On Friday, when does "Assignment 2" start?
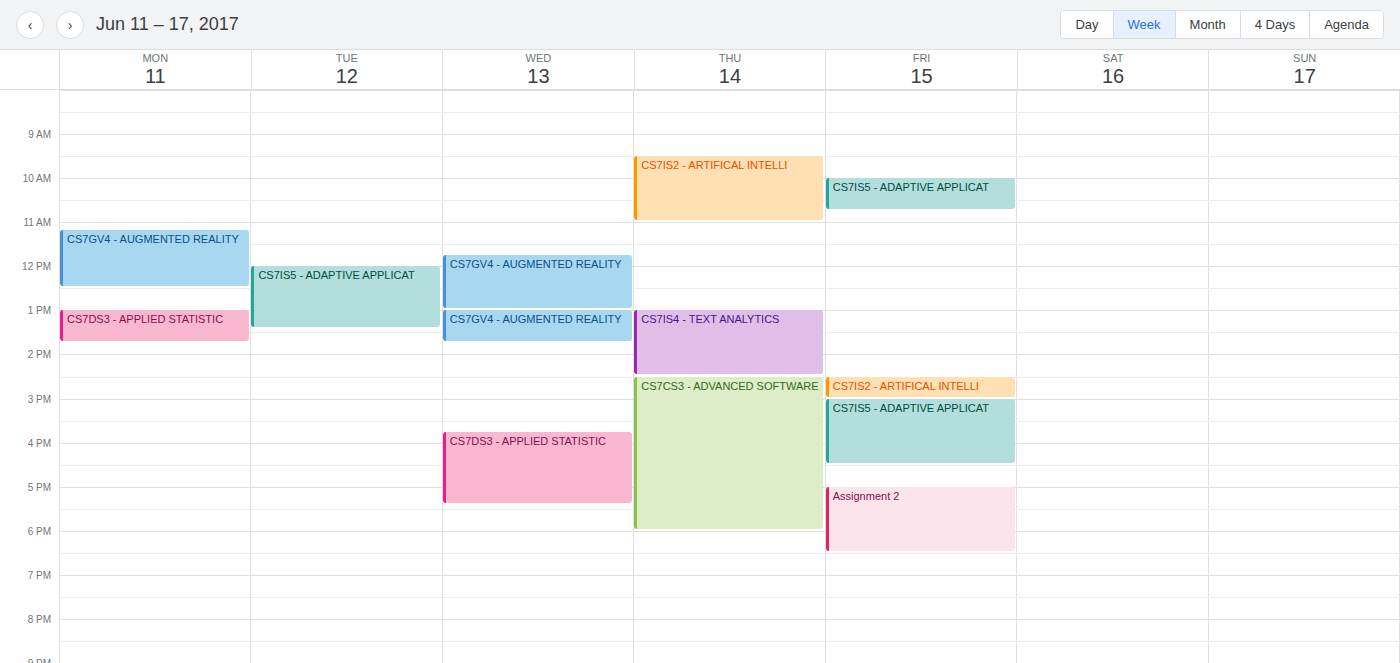
5:00 PM